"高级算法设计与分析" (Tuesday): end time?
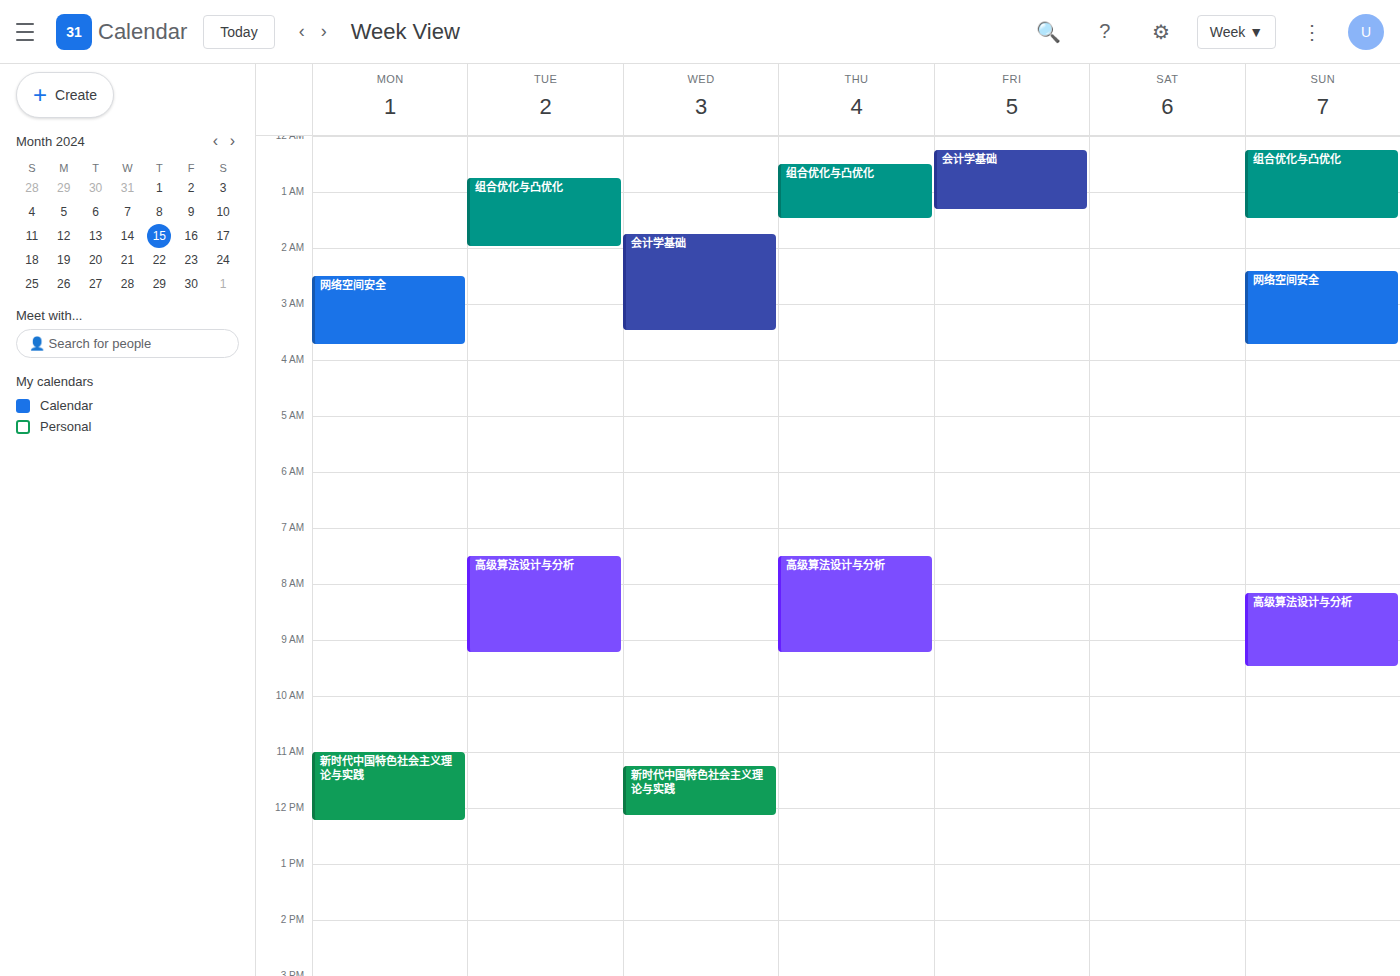
9:15 AM